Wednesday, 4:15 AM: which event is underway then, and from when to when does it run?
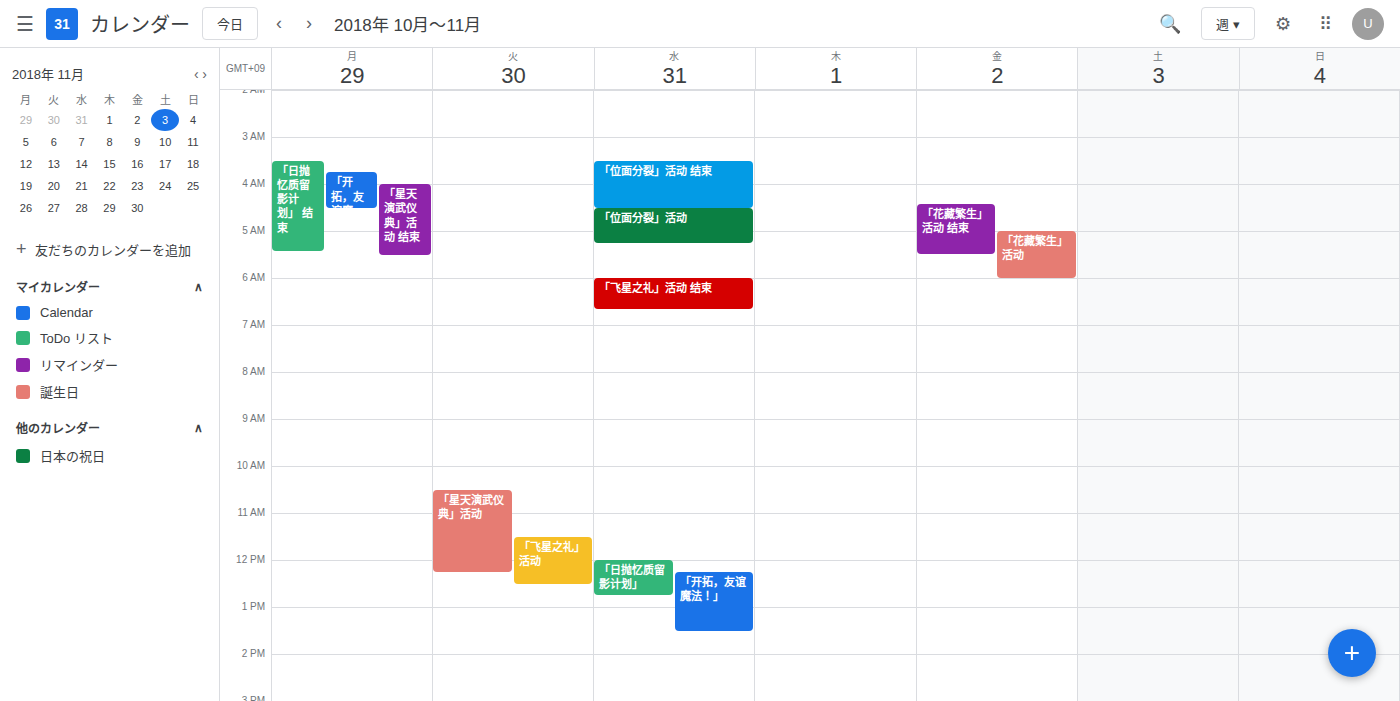
"「位面分裂」活动 结束", 3:30 AM to 4:30 AM